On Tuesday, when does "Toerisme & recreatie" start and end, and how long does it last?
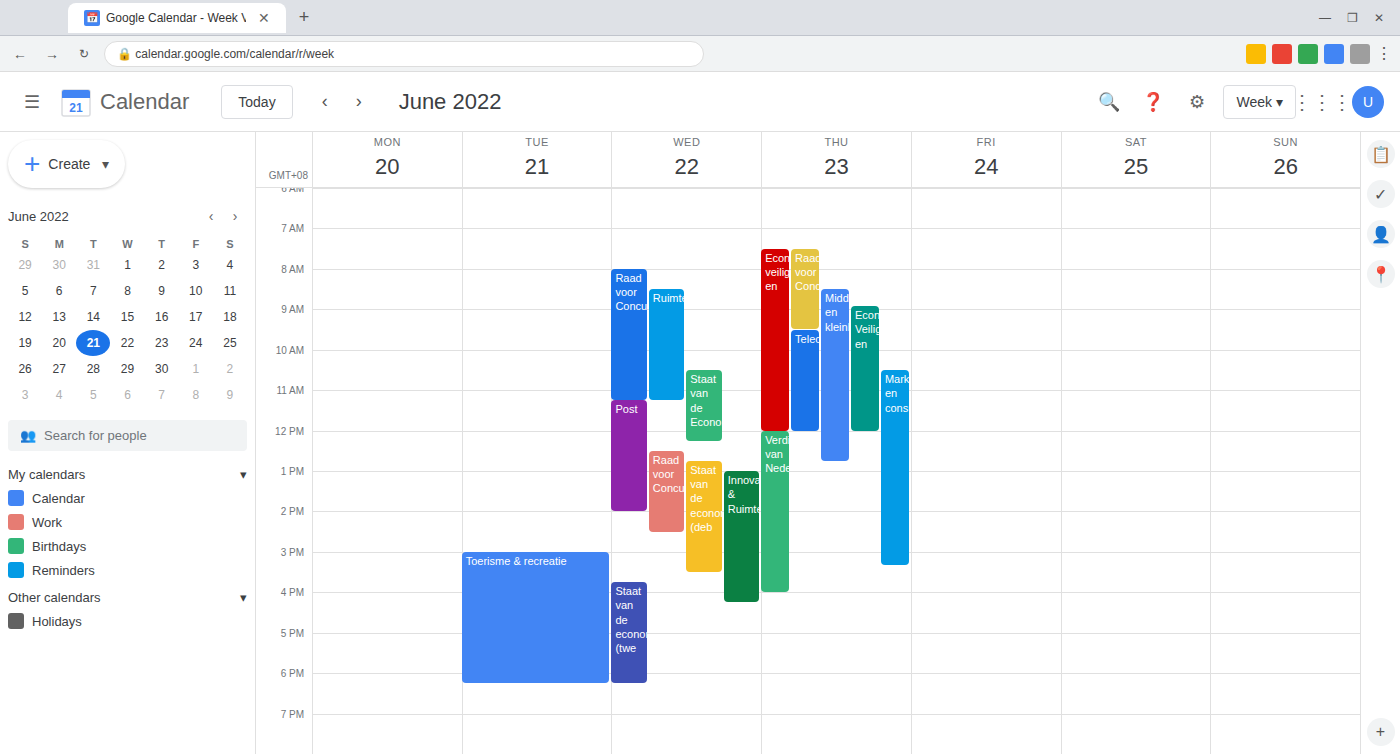
3:00 PM to 6:15 PM, 3 hours 15 minutes